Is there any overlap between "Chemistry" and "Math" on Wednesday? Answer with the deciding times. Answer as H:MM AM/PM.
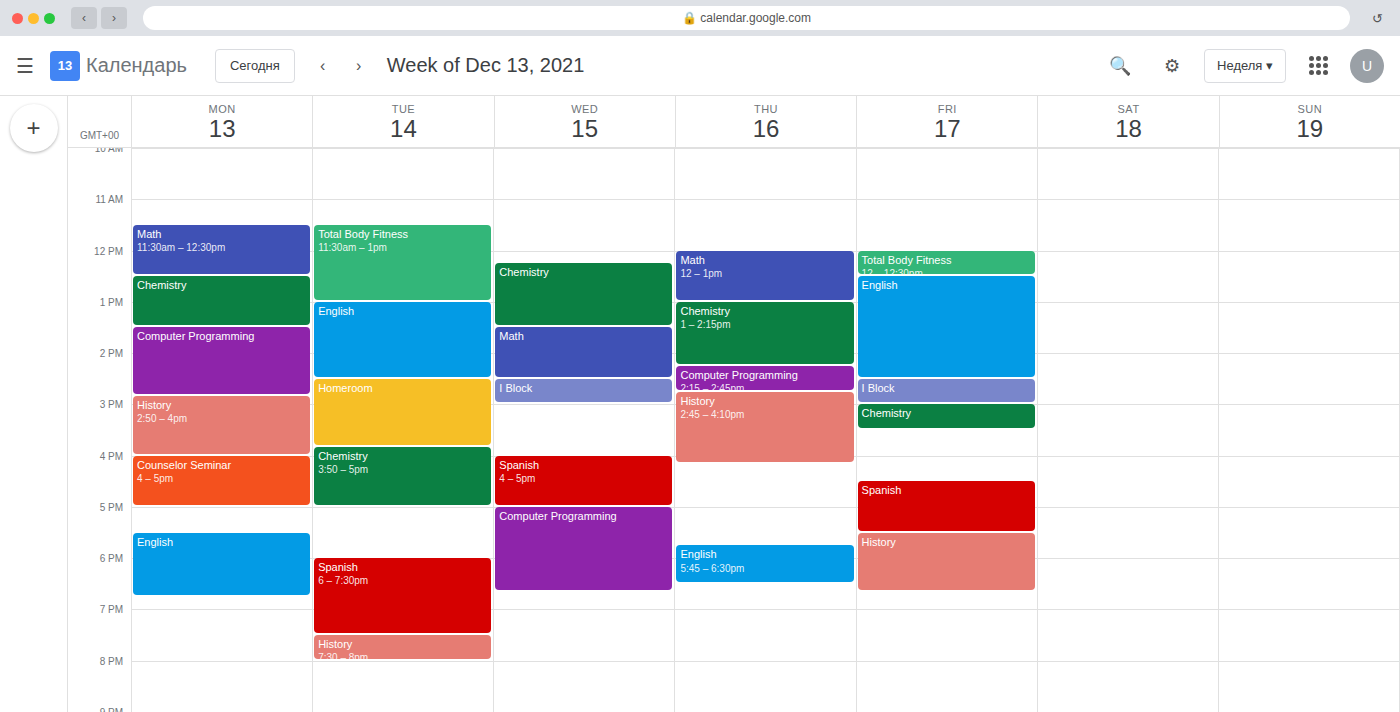
"Chemistry" ends at 1:30 PM, exactly when "Math" starts -- they touch but do not overlap.